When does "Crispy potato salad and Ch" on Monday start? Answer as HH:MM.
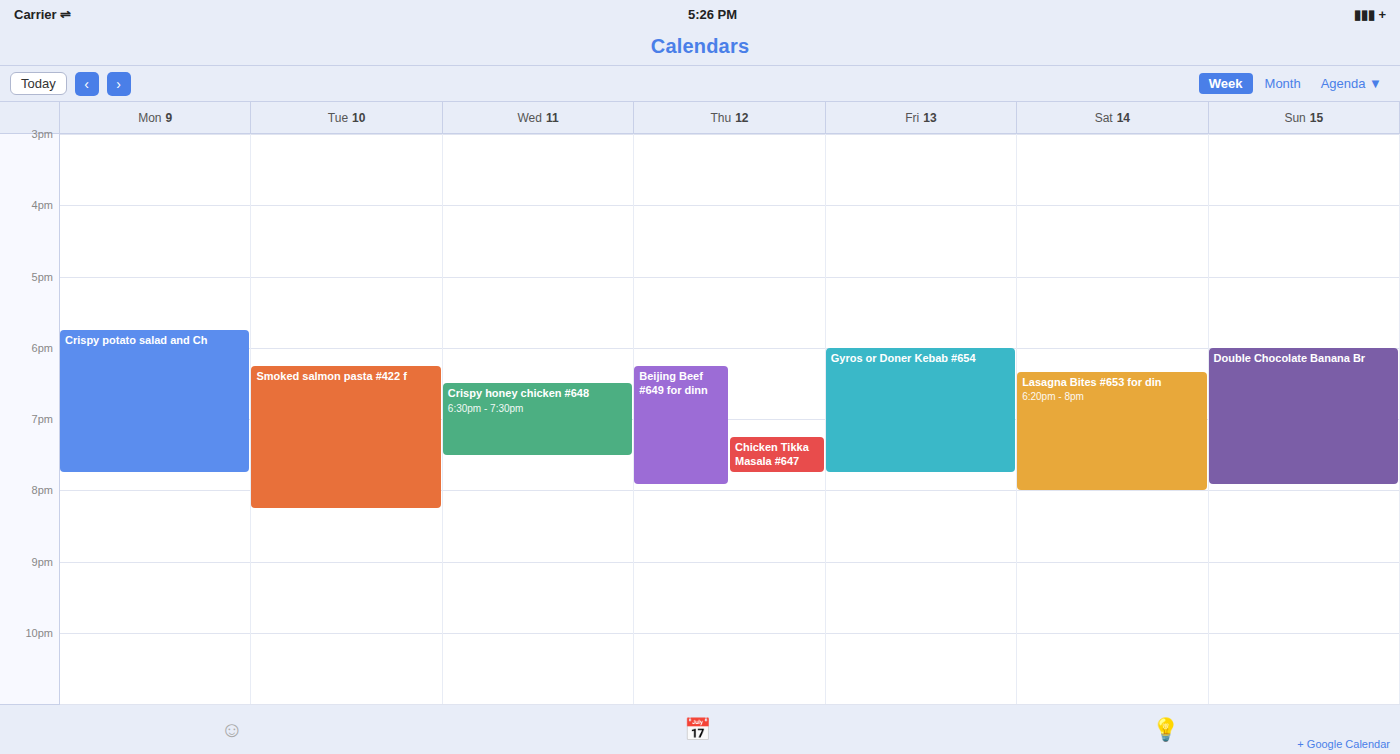
17:45